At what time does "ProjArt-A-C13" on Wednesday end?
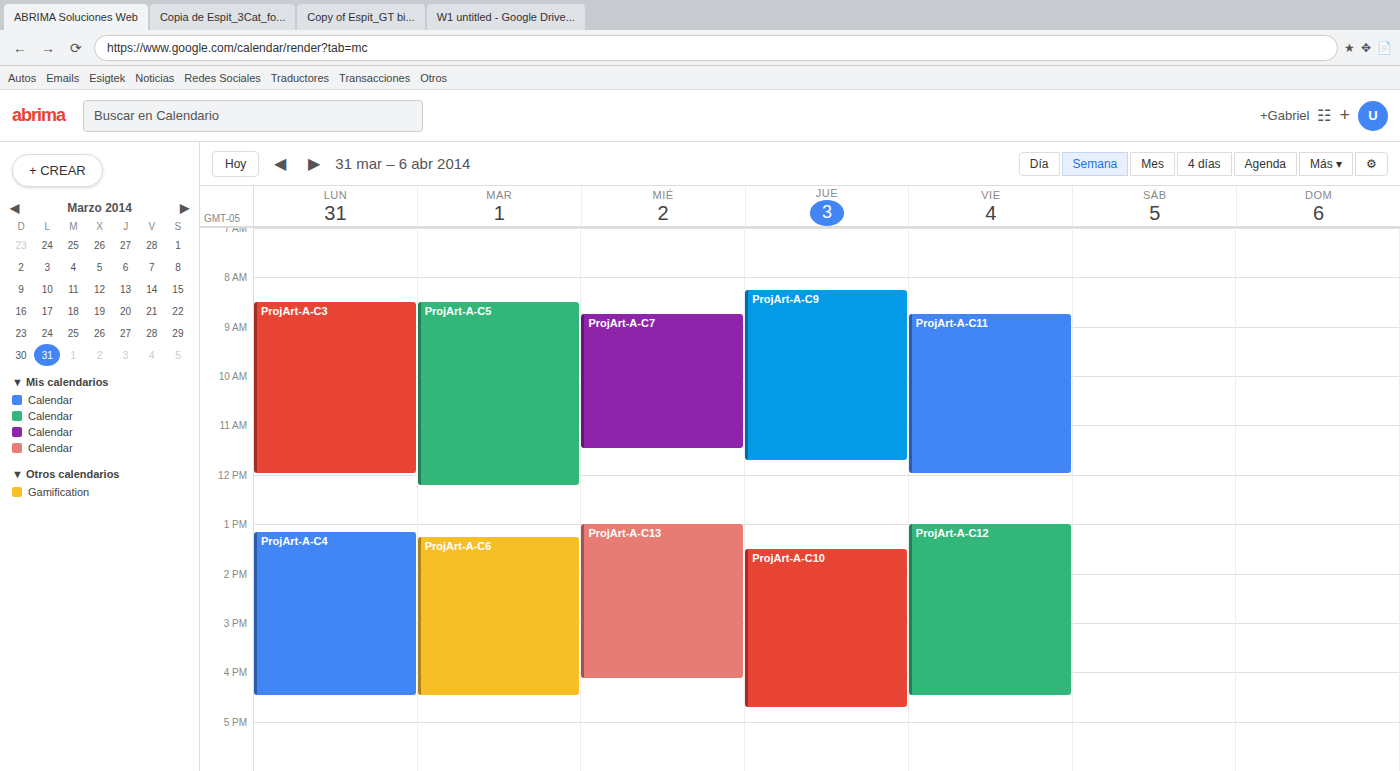
4:10 PM